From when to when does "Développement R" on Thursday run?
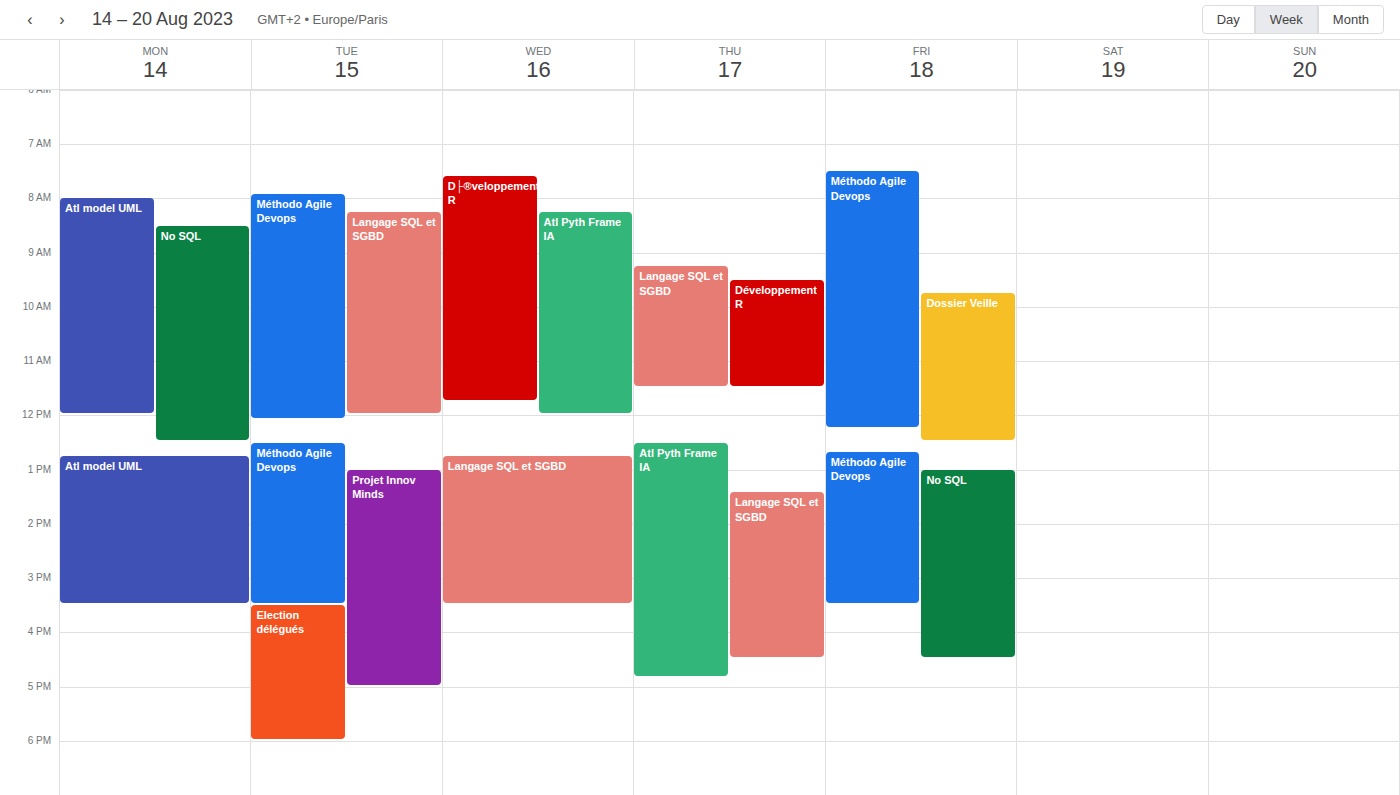
9:30 AM to 11:30 AM